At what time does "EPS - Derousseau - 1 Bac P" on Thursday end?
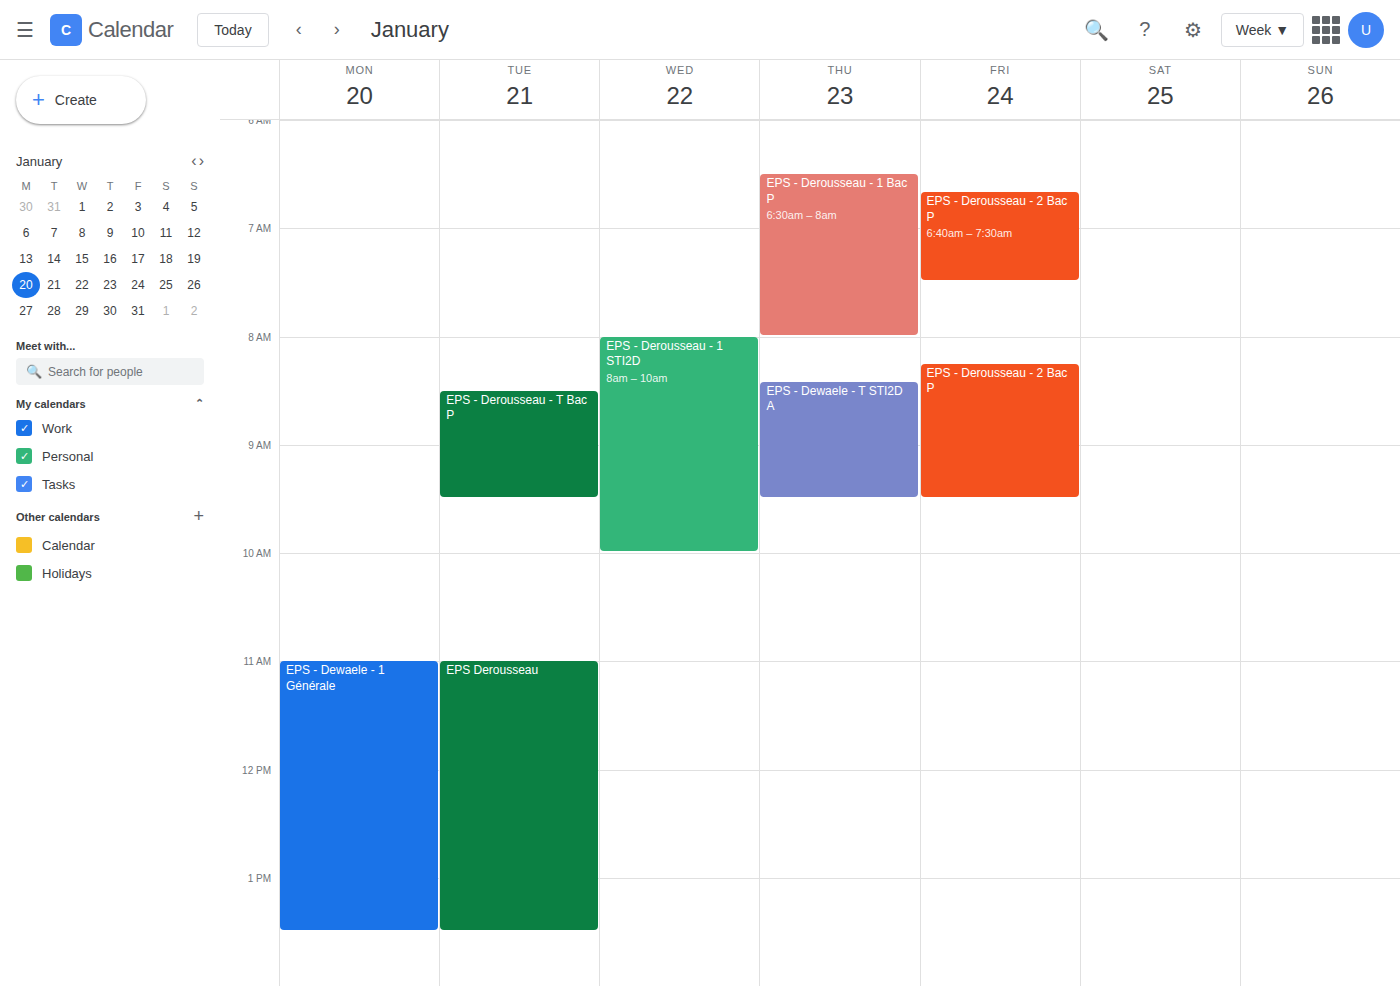
8:00 AM